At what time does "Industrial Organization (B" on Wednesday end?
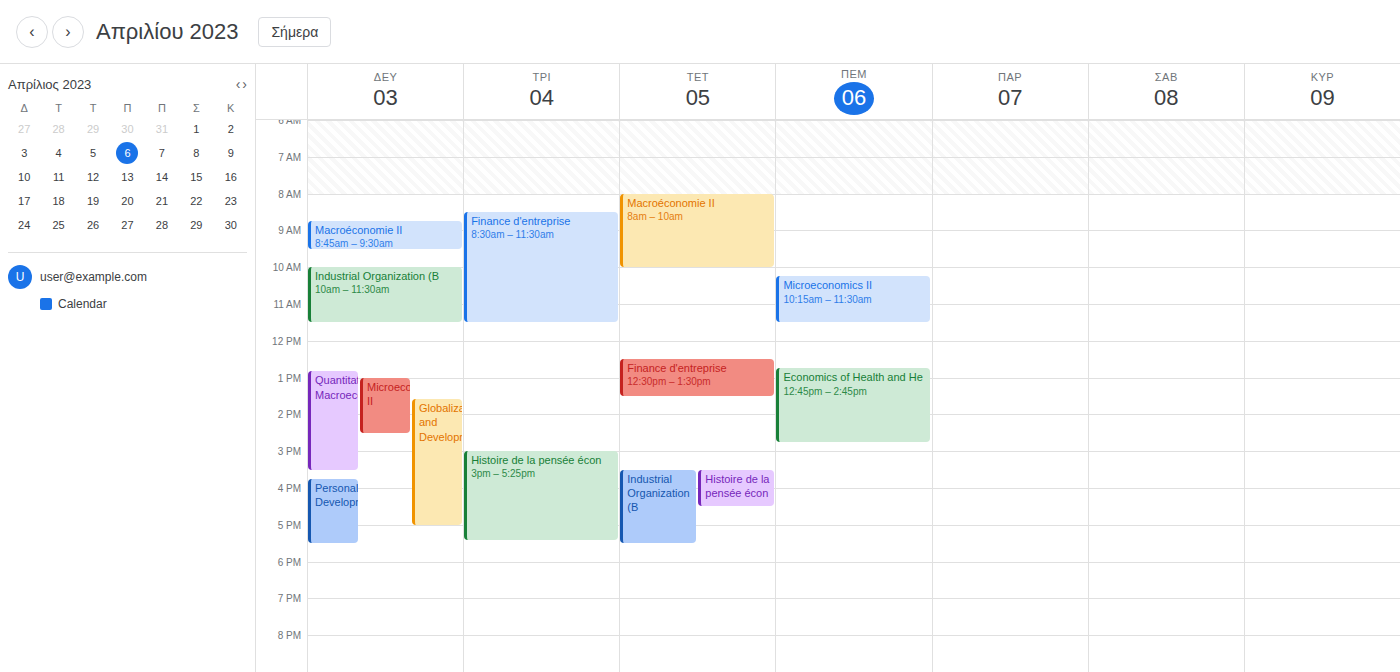
17:30